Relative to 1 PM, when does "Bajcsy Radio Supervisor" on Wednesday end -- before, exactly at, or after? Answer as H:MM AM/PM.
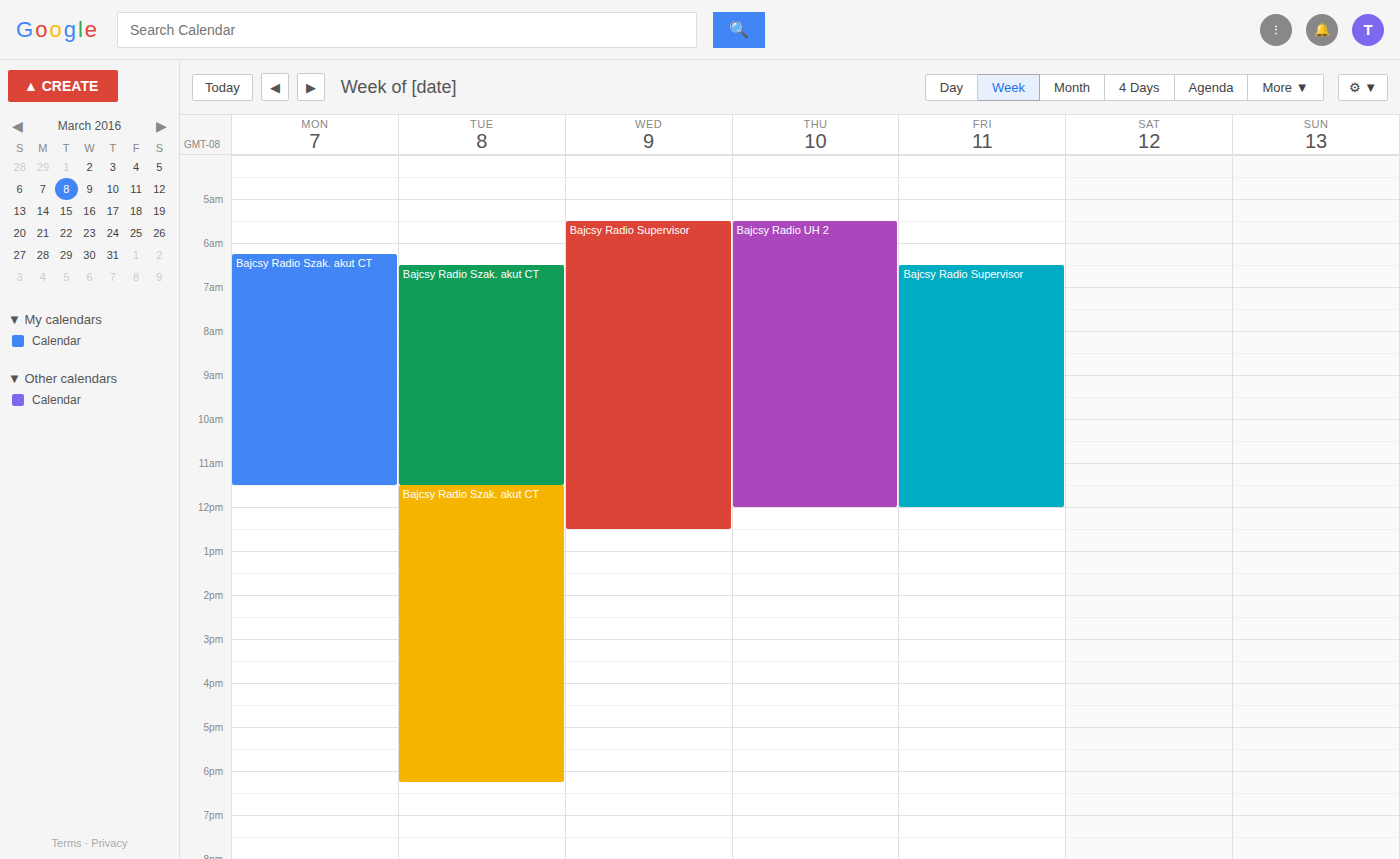
12:30 PM -- before 1 PM, 30 minutes above the 1 PM line.